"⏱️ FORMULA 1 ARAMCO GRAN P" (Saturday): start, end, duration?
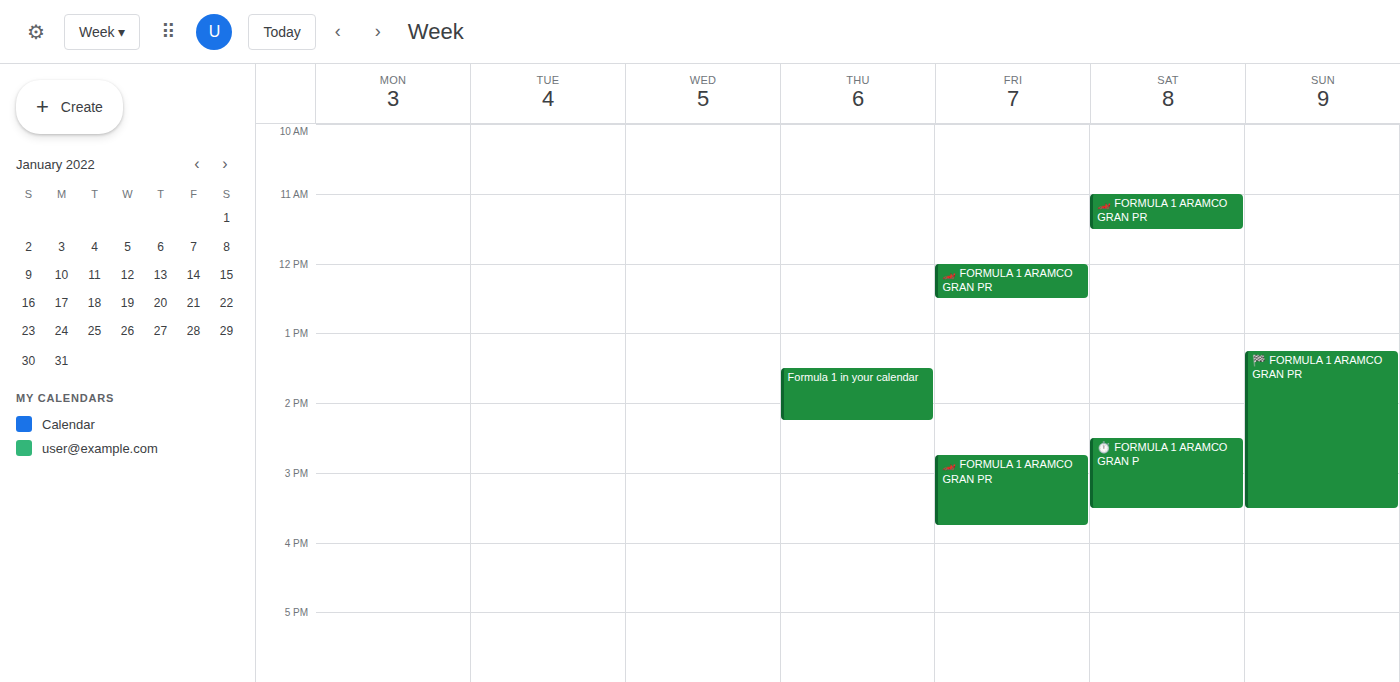
2:30 PM to 3:30 PM, 1 hour